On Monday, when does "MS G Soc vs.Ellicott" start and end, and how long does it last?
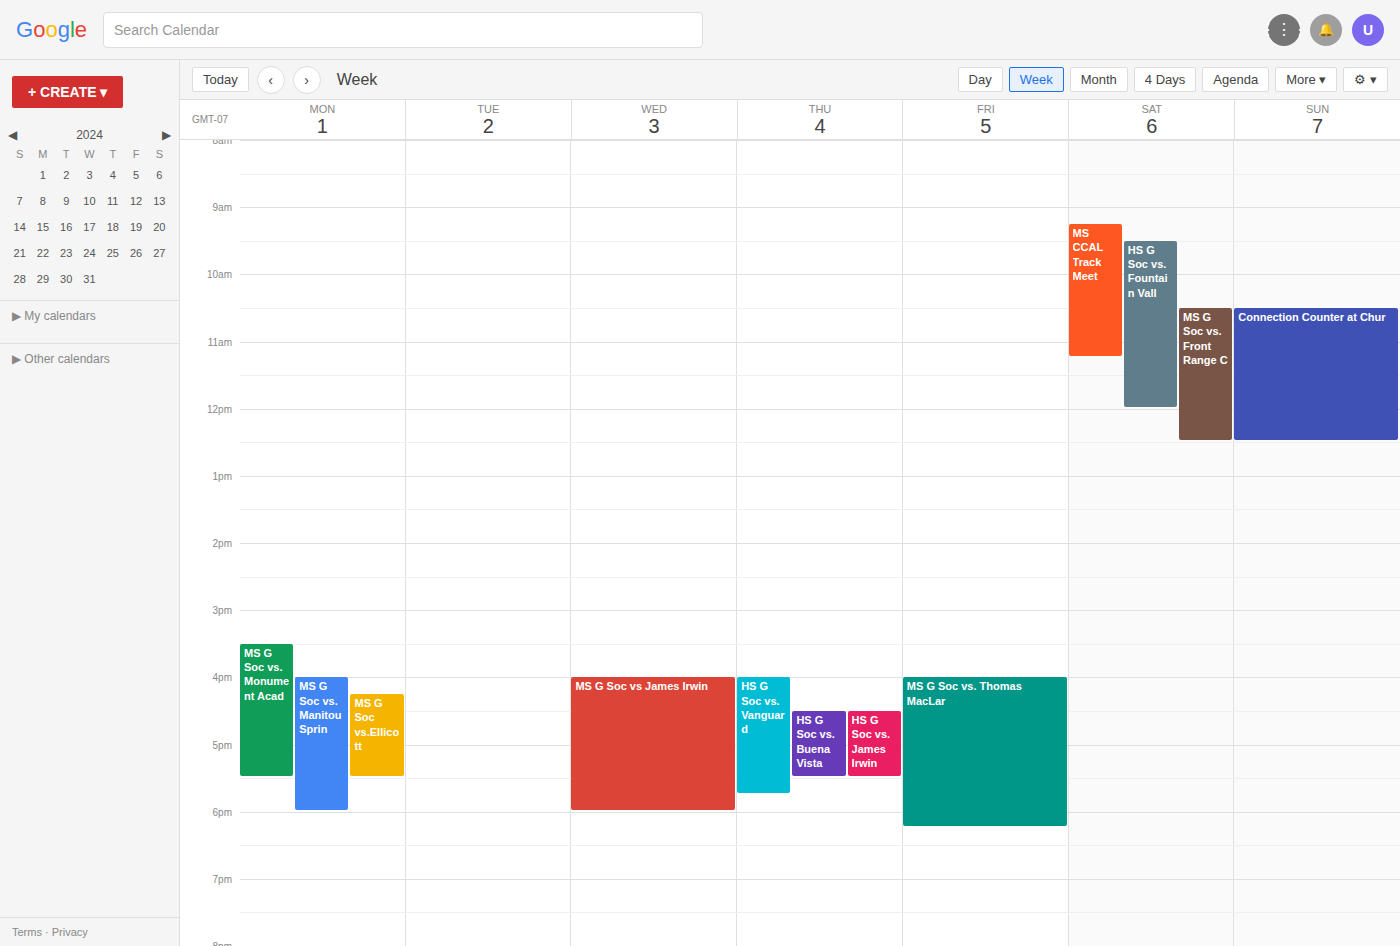
4:15 PM to 5:30 PM, 1 hour 15 minutes